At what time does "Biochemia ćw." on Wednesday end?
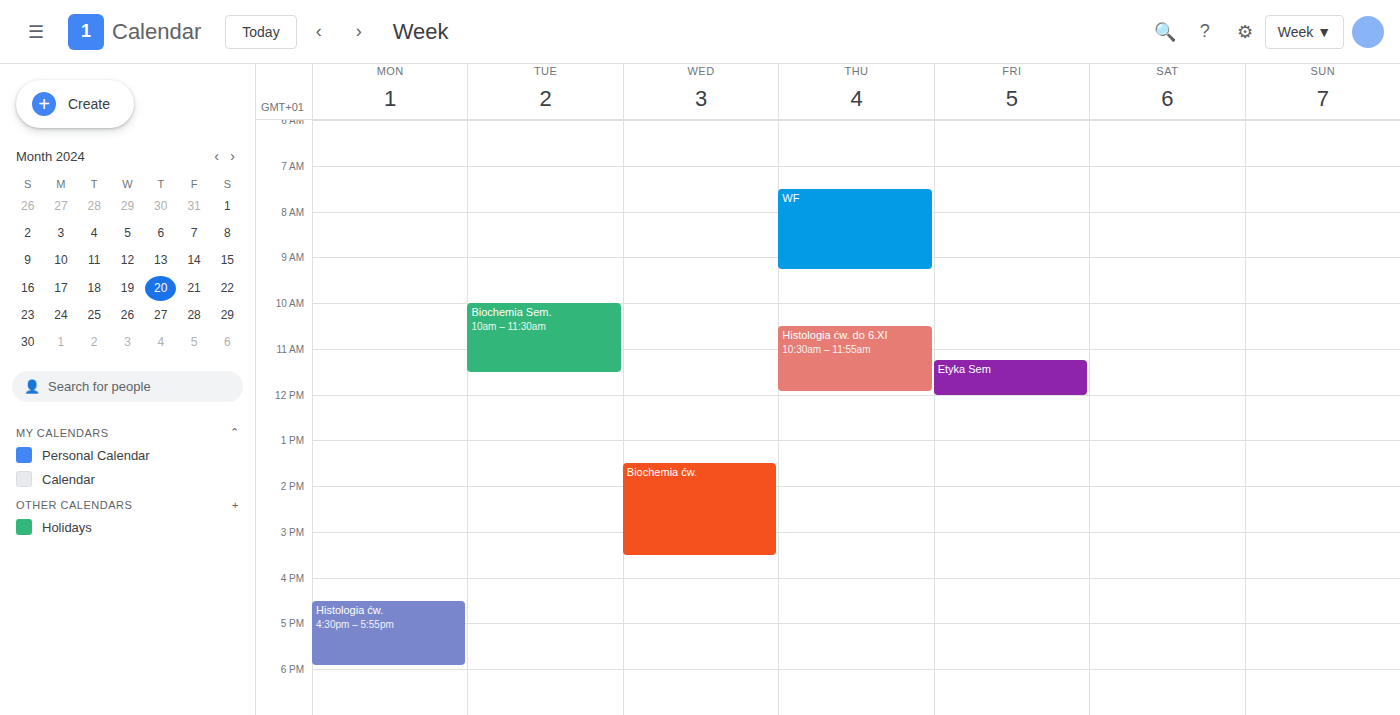
3:30 PM